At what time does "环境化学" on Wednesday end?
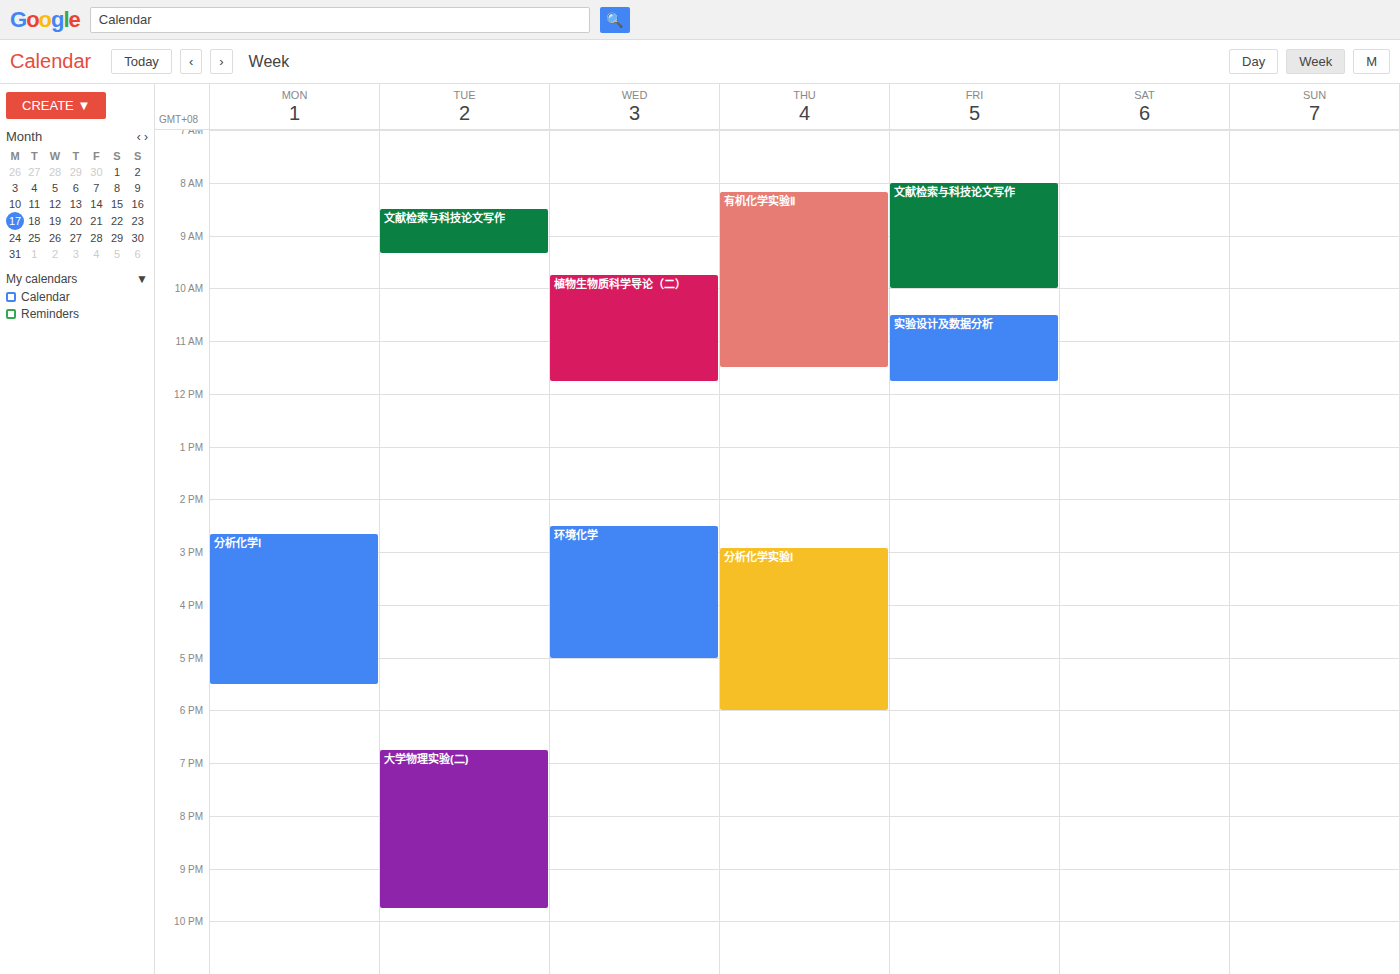
5:00 PM